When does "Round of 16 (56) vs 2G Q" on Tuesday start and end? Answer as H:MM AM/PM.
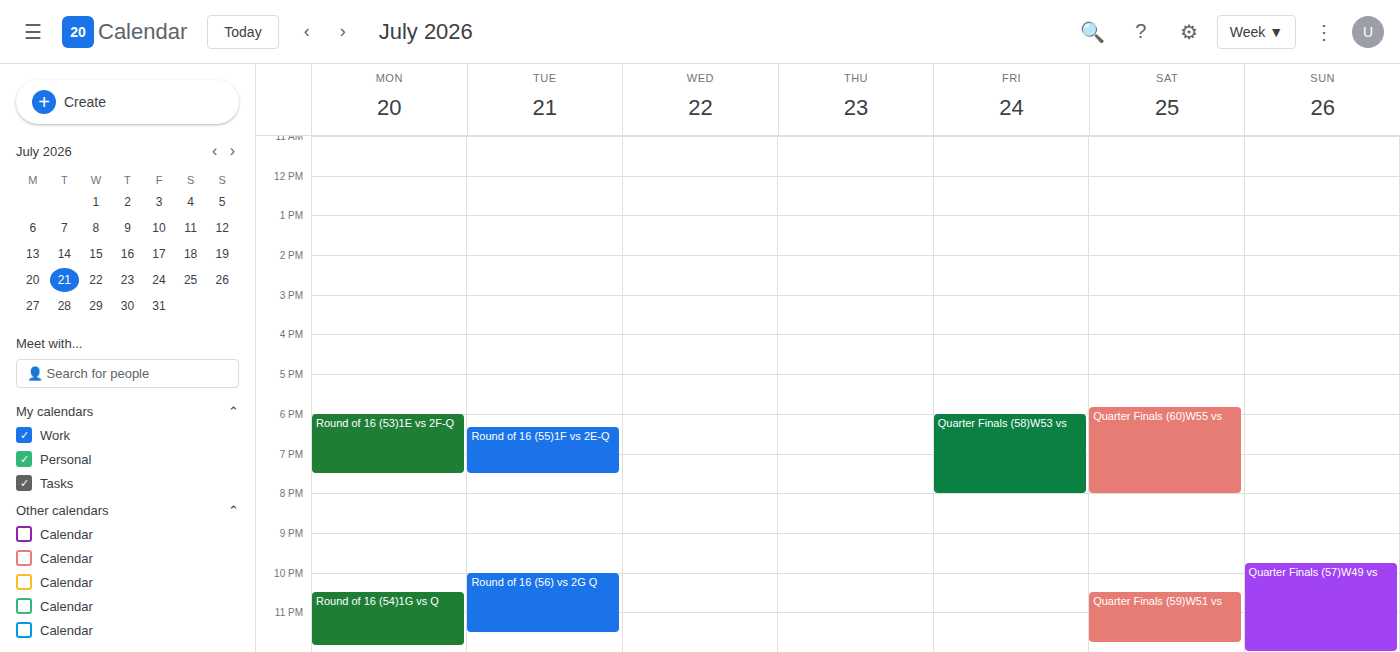
10:00 PM to 11:30 PM